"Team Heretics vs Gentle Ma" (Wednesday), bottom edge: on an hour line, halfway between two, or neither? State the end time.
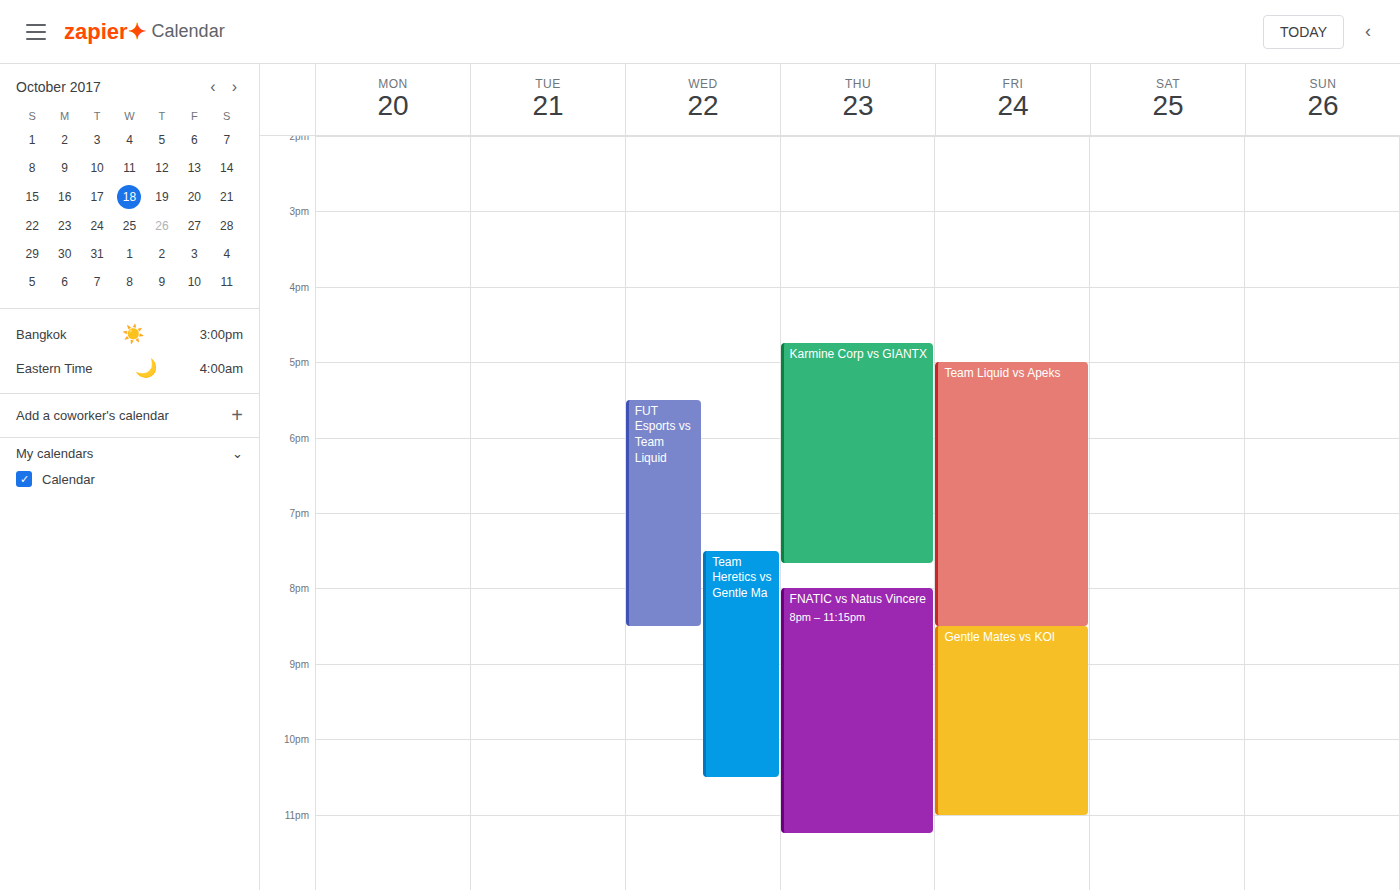
10:30 PM -- halfway between the 10 PM and 11 PM lines.